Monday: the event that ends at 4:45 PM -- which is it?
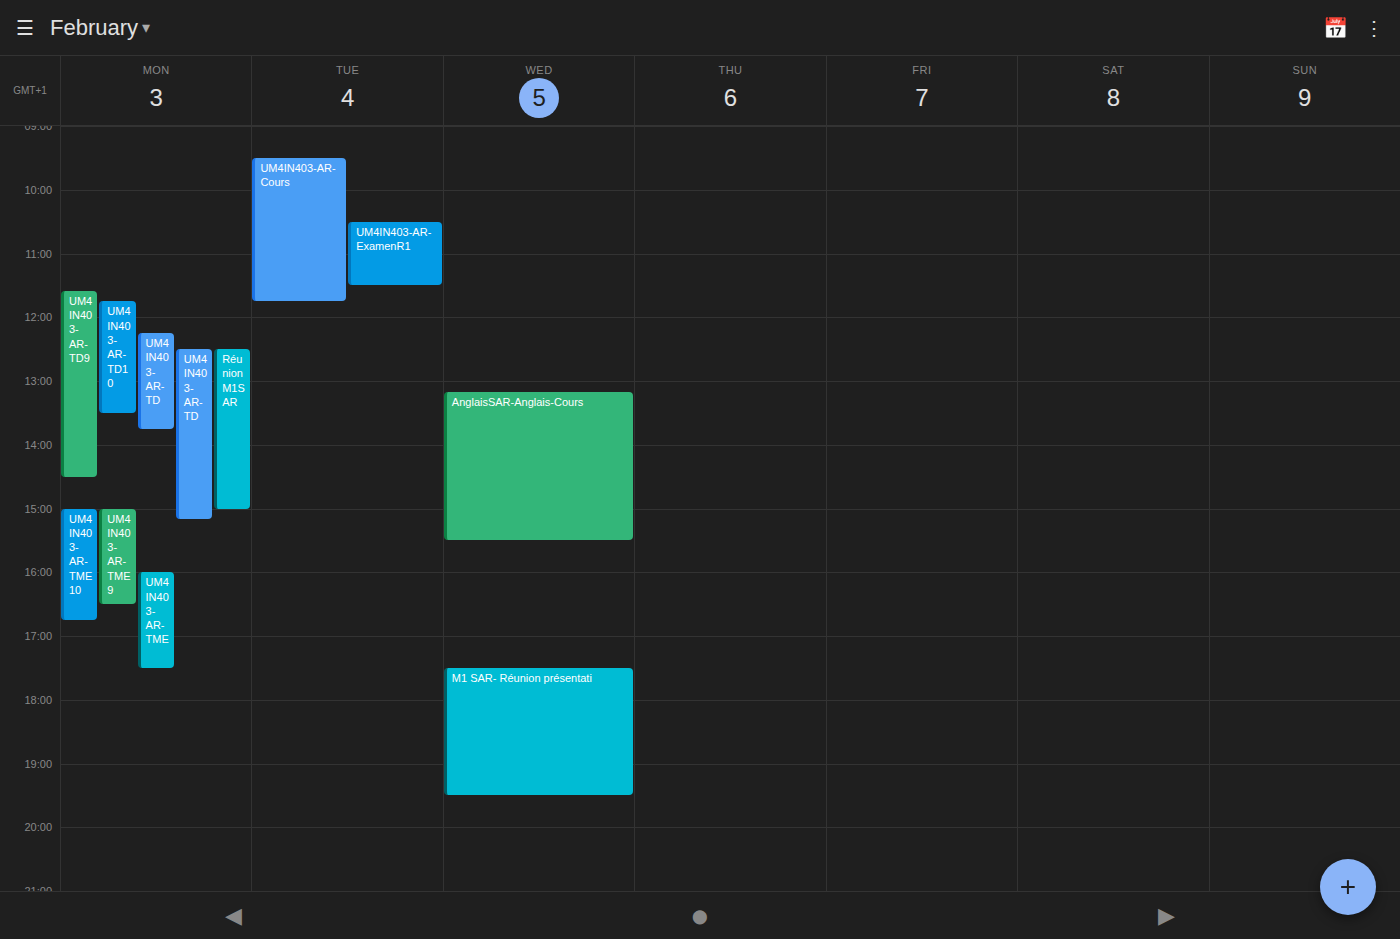
"UM4IN403-AR-TME10"